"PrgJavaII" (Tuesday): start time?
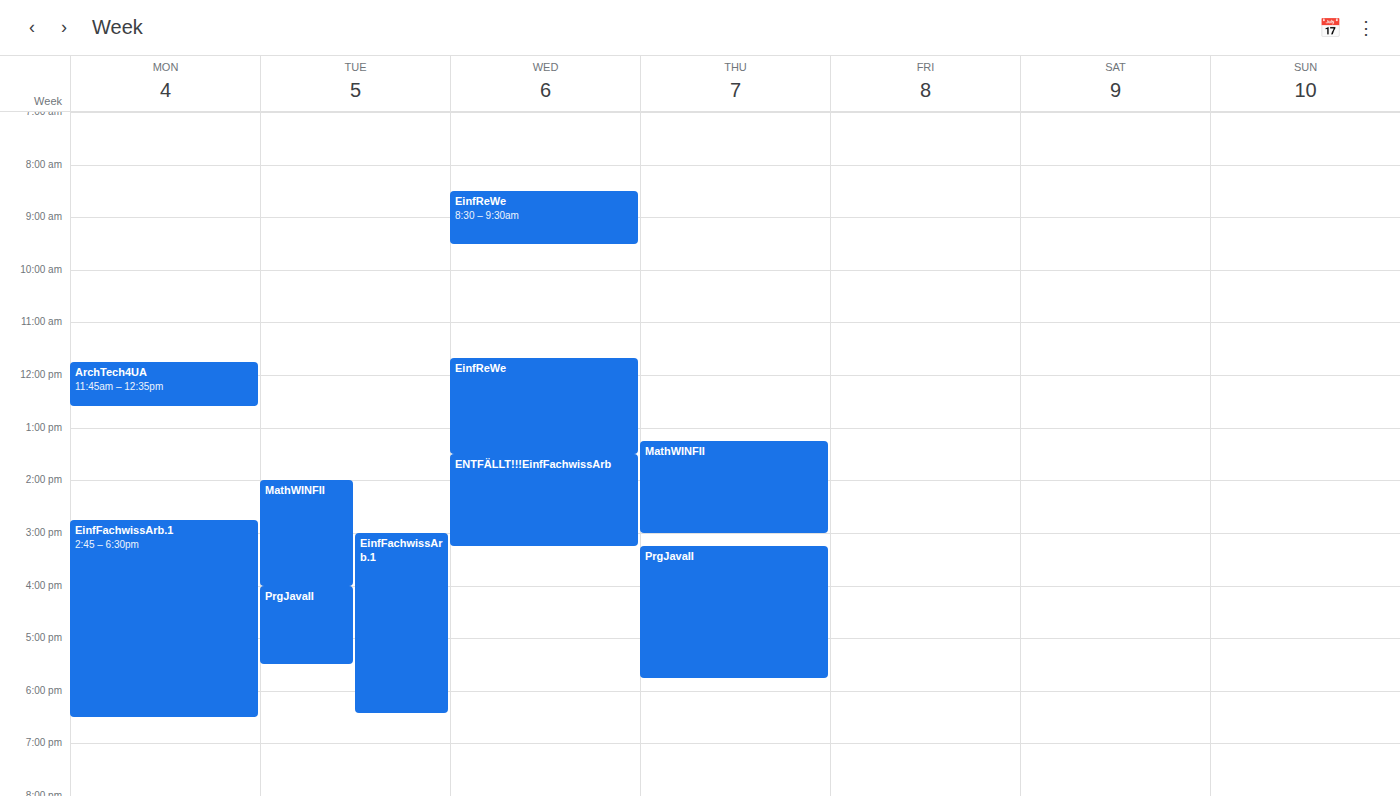
4:00 PM